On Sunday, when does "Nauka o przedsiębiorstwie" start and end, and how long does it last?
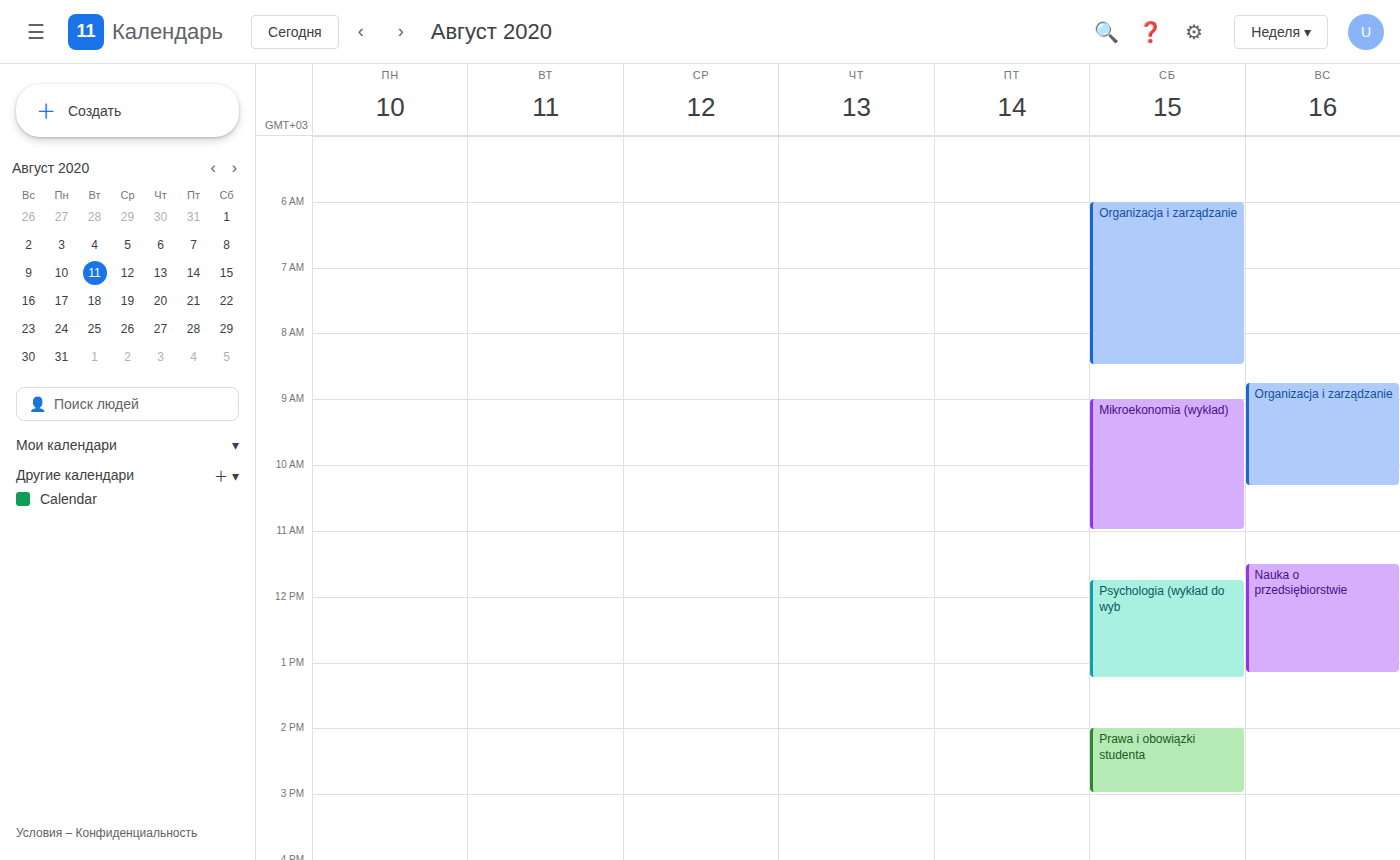
11:30 AM to 1:10 PM, 1 hour 40 minutes